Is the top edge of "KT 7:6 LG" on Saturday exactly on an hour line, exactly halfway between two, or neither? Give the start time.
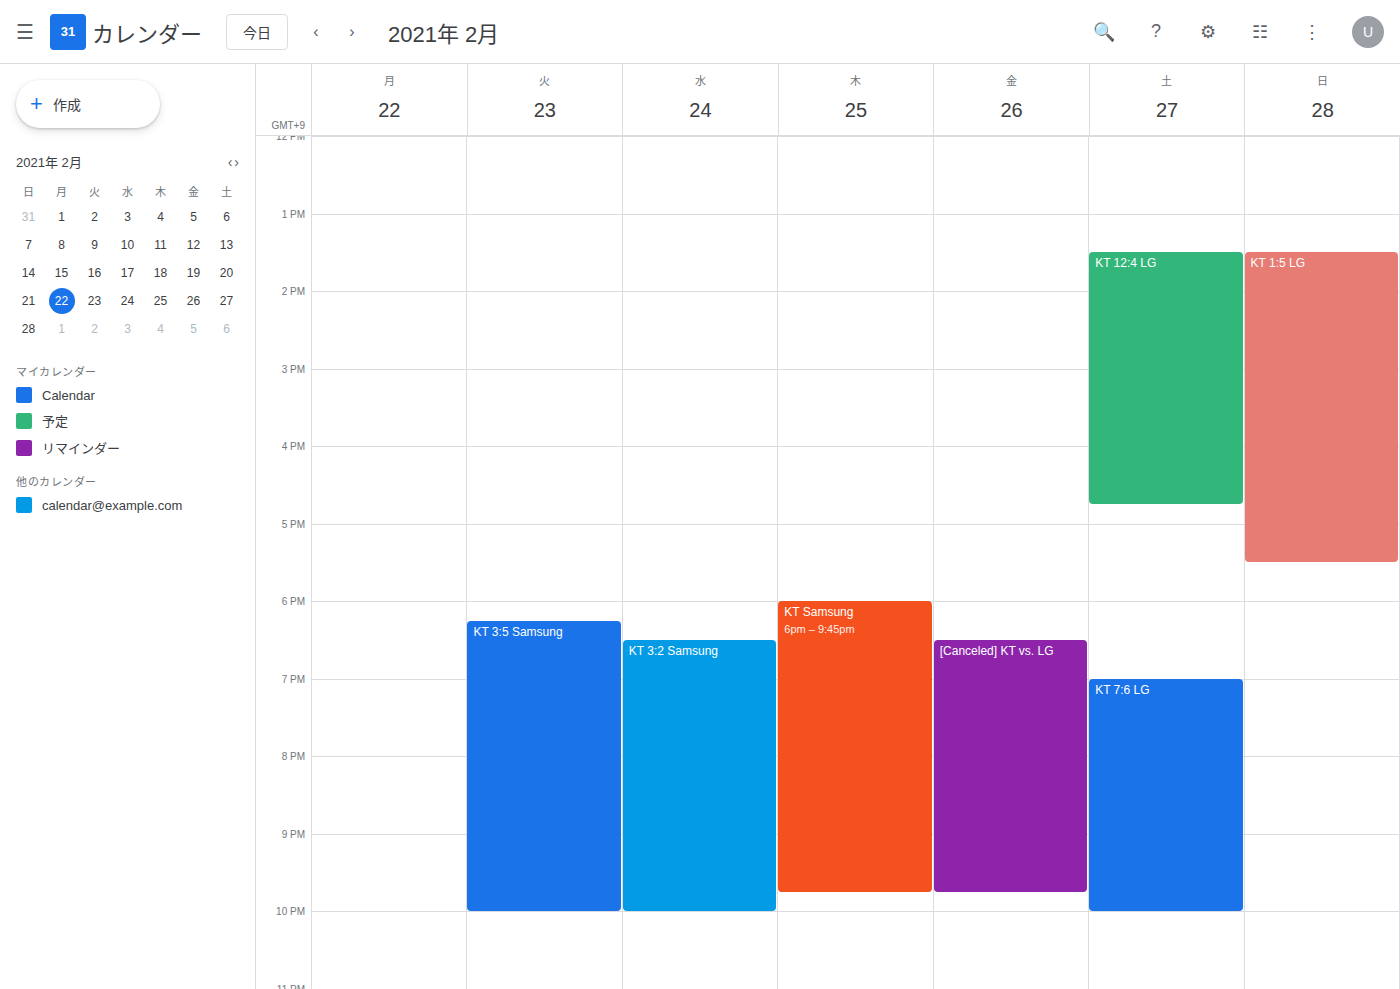
7:00 PM -- exactly on the 7 PM line.